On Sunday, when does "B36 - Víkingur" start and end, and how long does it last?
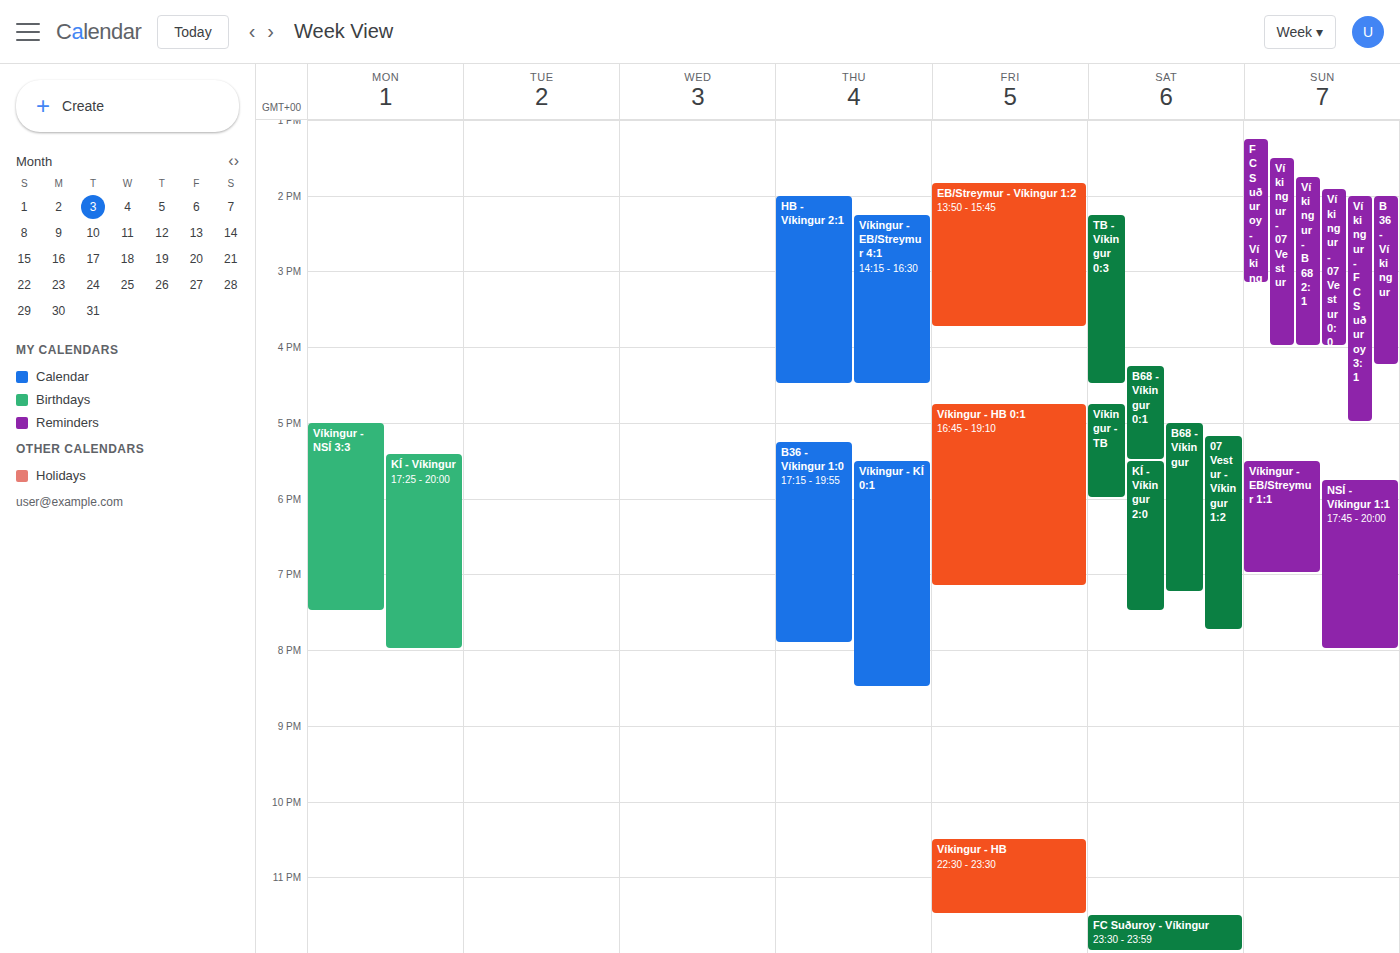
2:00 PM to 4:15 PM, 2 hours 15 minutes